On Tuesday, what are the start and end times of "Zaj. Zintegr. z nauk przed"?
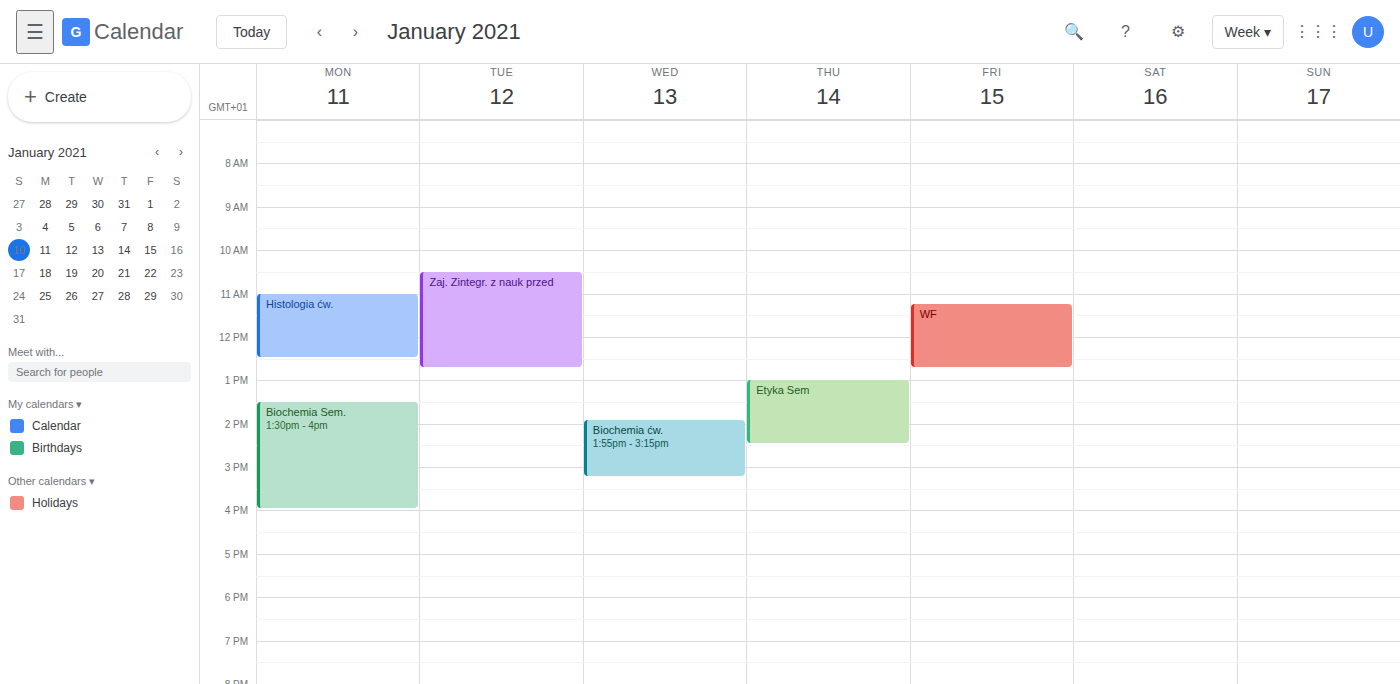
10:30 AM to 12:45 PM